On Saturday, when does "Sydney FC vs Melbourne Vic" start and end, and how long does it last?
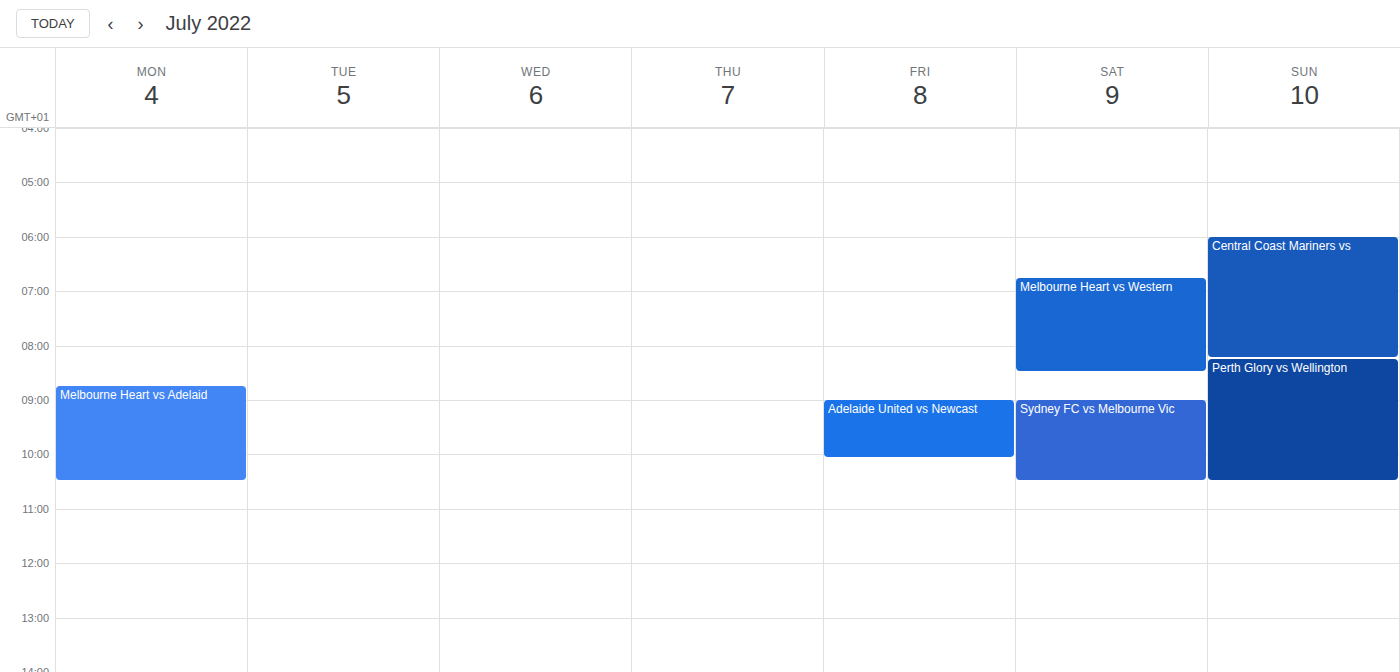
9:00 AM to 10:30 AM, 1 hour 30 minutes